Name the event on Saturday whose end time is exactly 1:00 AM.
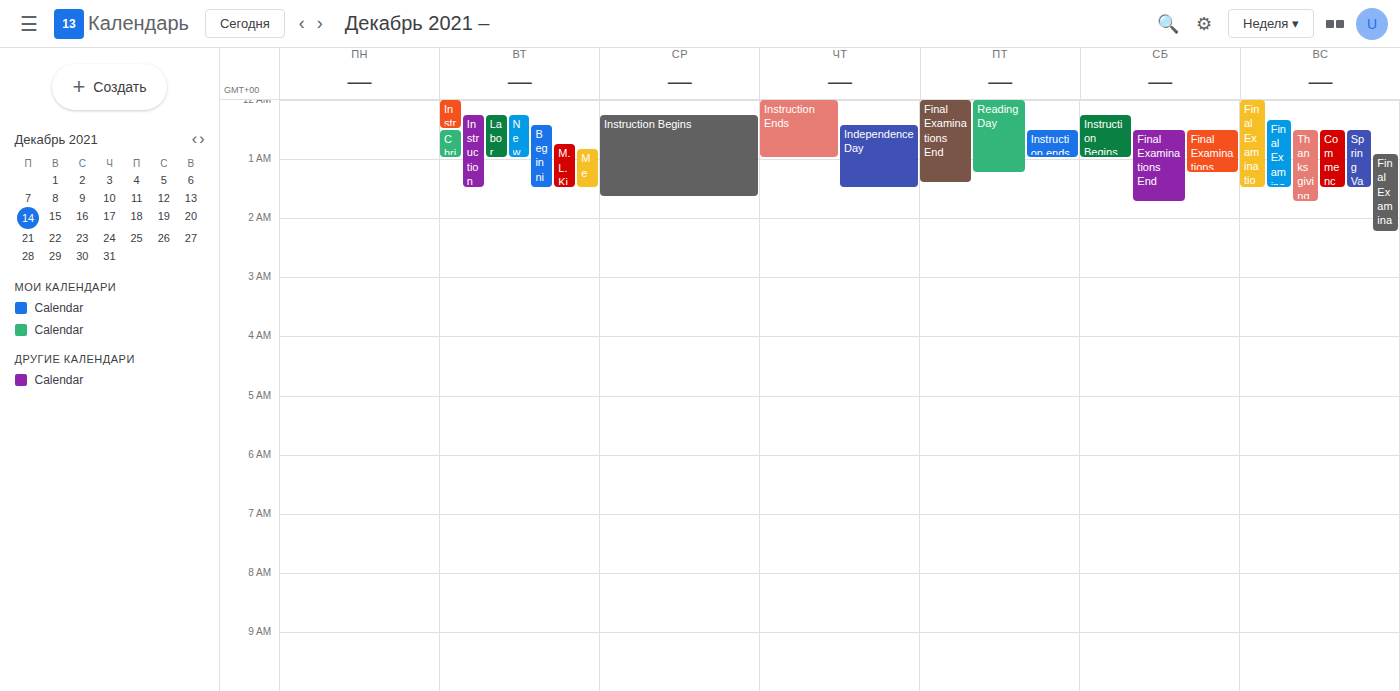
"Instruction Begins"